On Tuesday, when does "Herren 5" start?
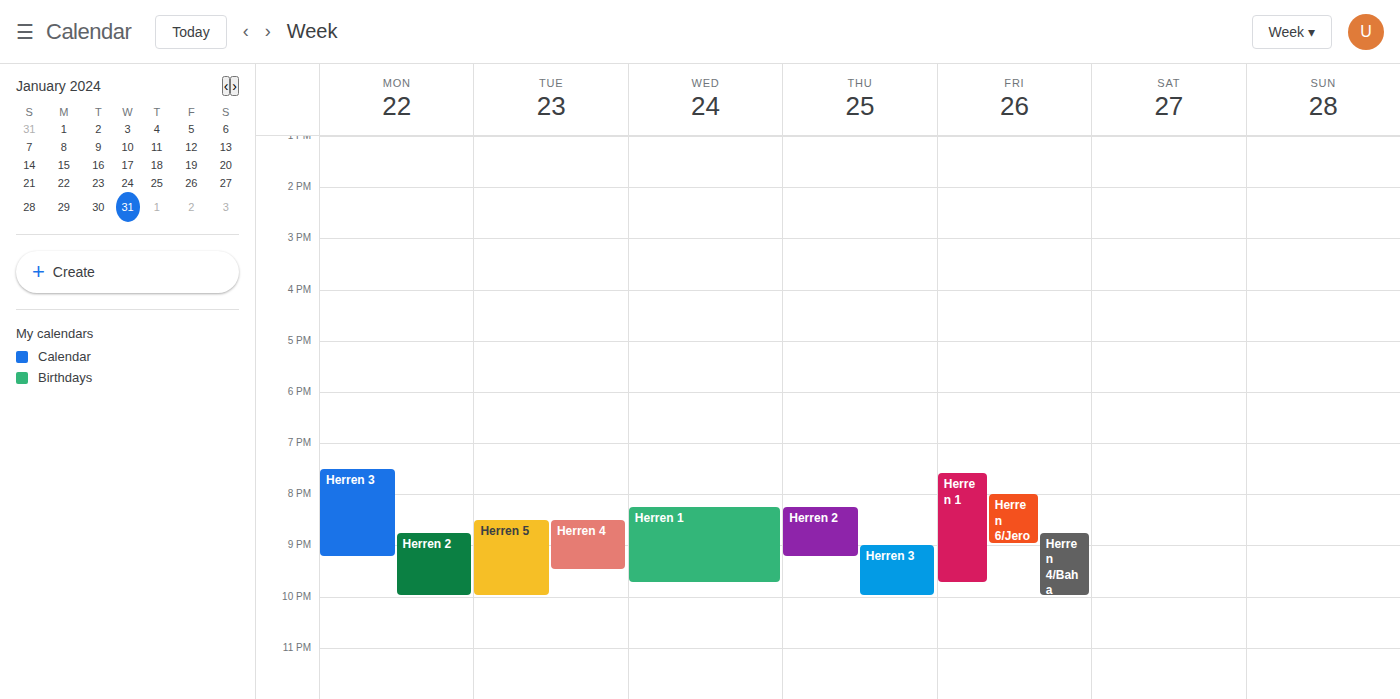
8:30 PM